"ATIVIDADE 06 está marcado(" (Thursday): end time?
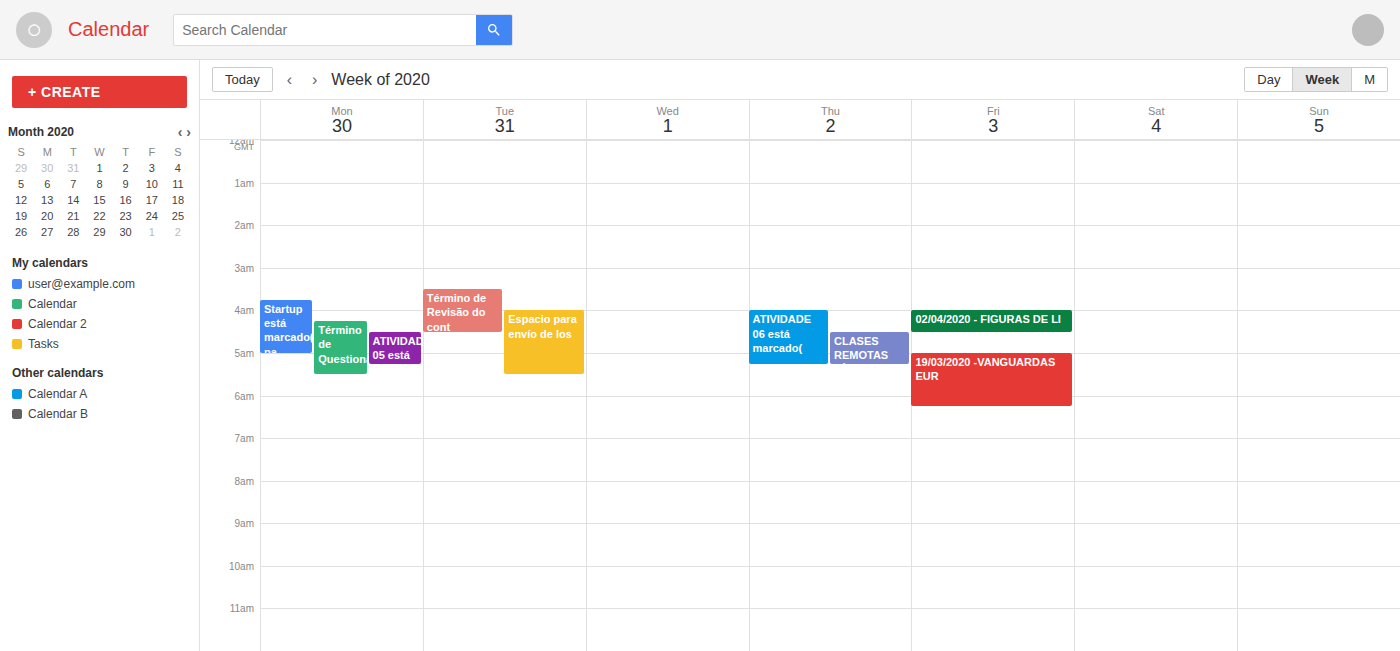
5:15 AM